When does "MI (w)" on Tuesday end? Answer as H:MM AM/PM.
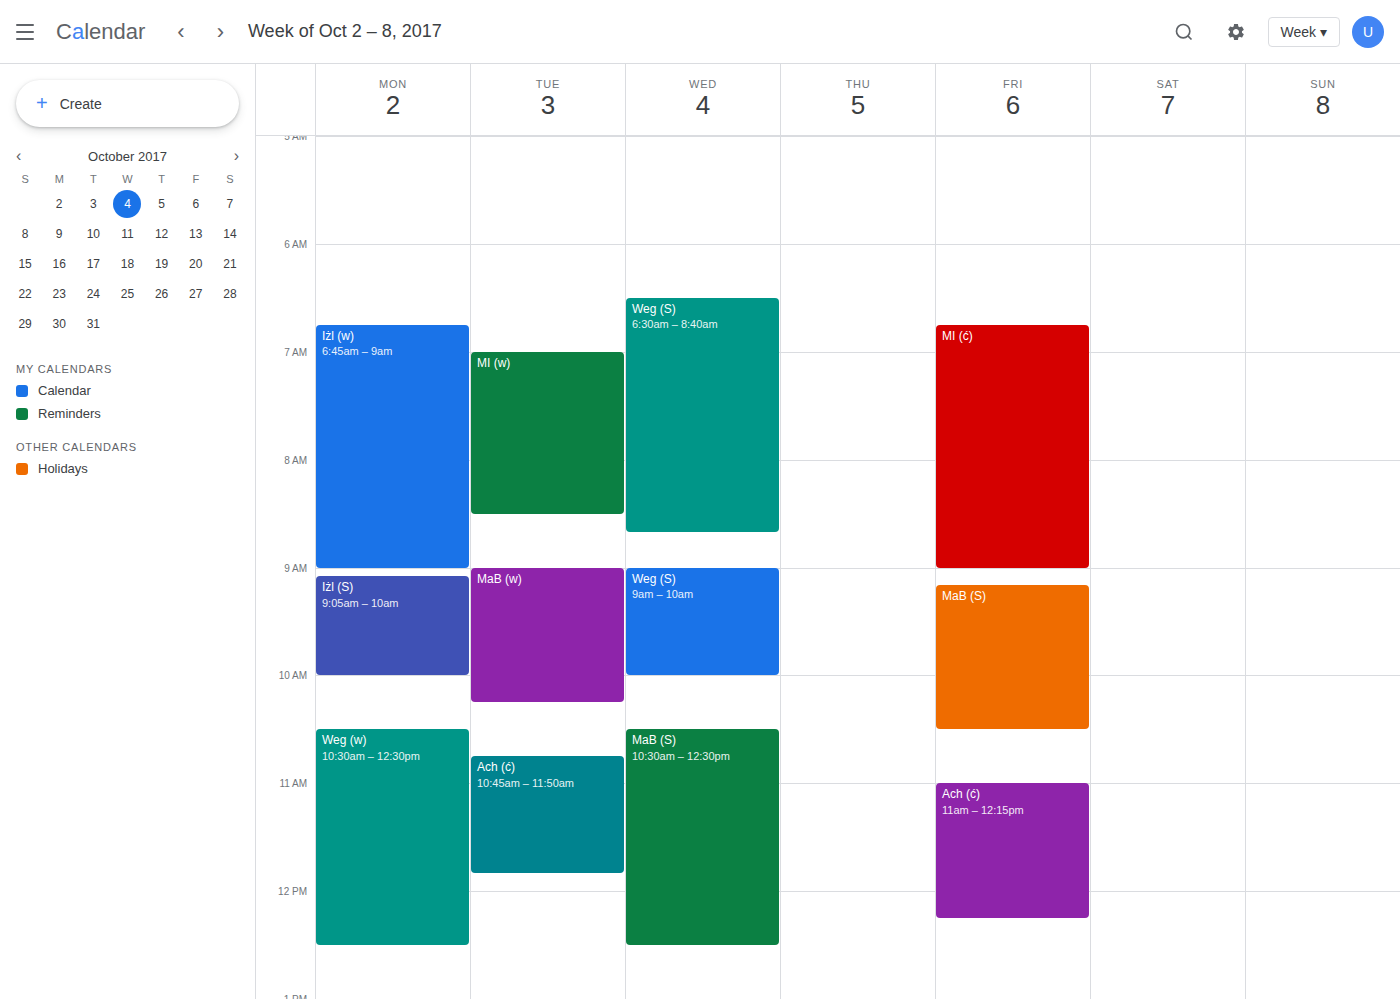
8:30 AM